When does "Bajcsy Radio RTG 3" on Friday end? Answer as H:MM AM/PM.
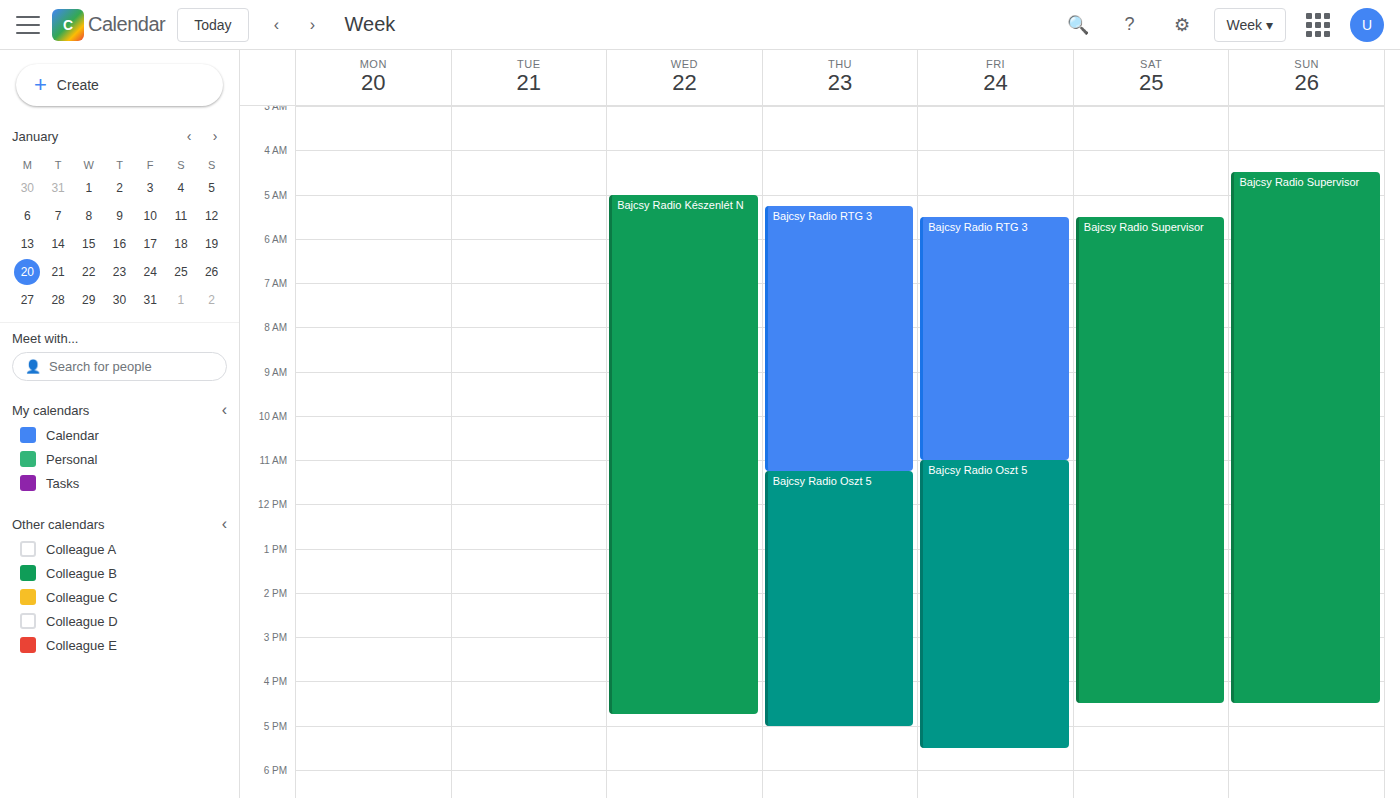
11:00 AM